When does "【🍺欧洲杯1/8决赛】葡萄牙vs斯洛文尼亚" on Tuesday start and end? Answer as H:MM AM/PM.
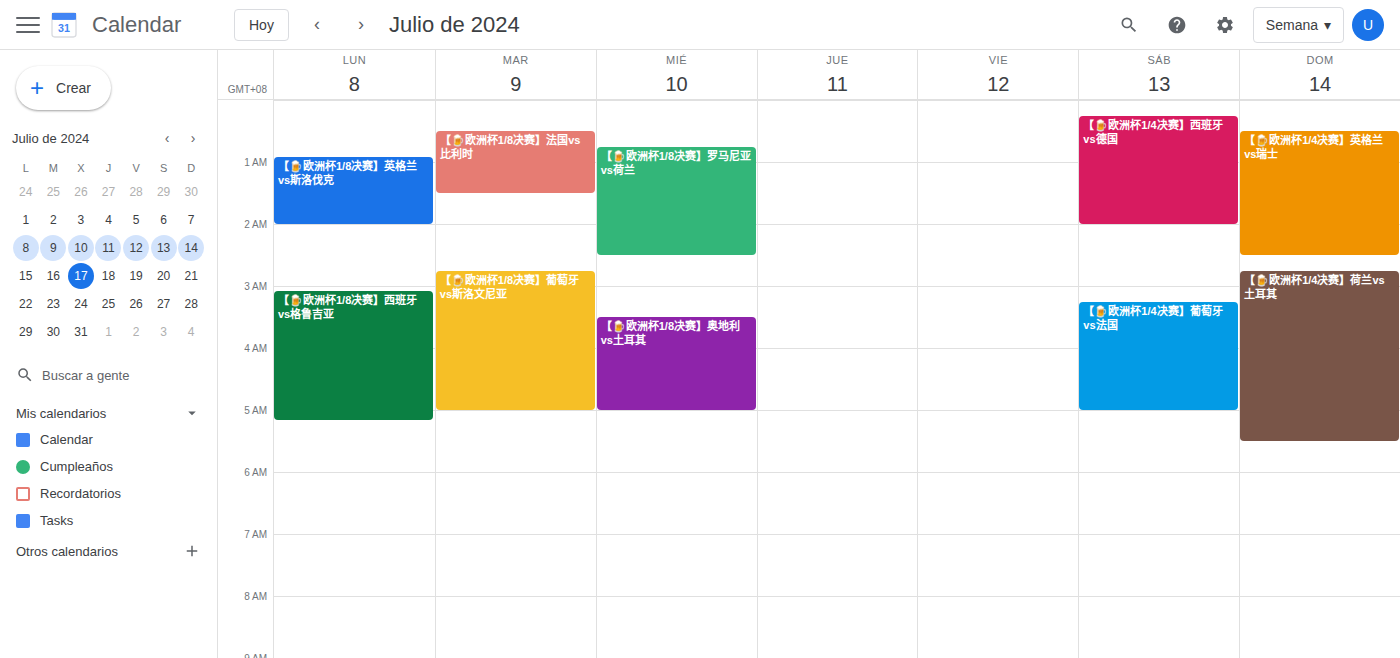
2:45 AM to 5:00 AM